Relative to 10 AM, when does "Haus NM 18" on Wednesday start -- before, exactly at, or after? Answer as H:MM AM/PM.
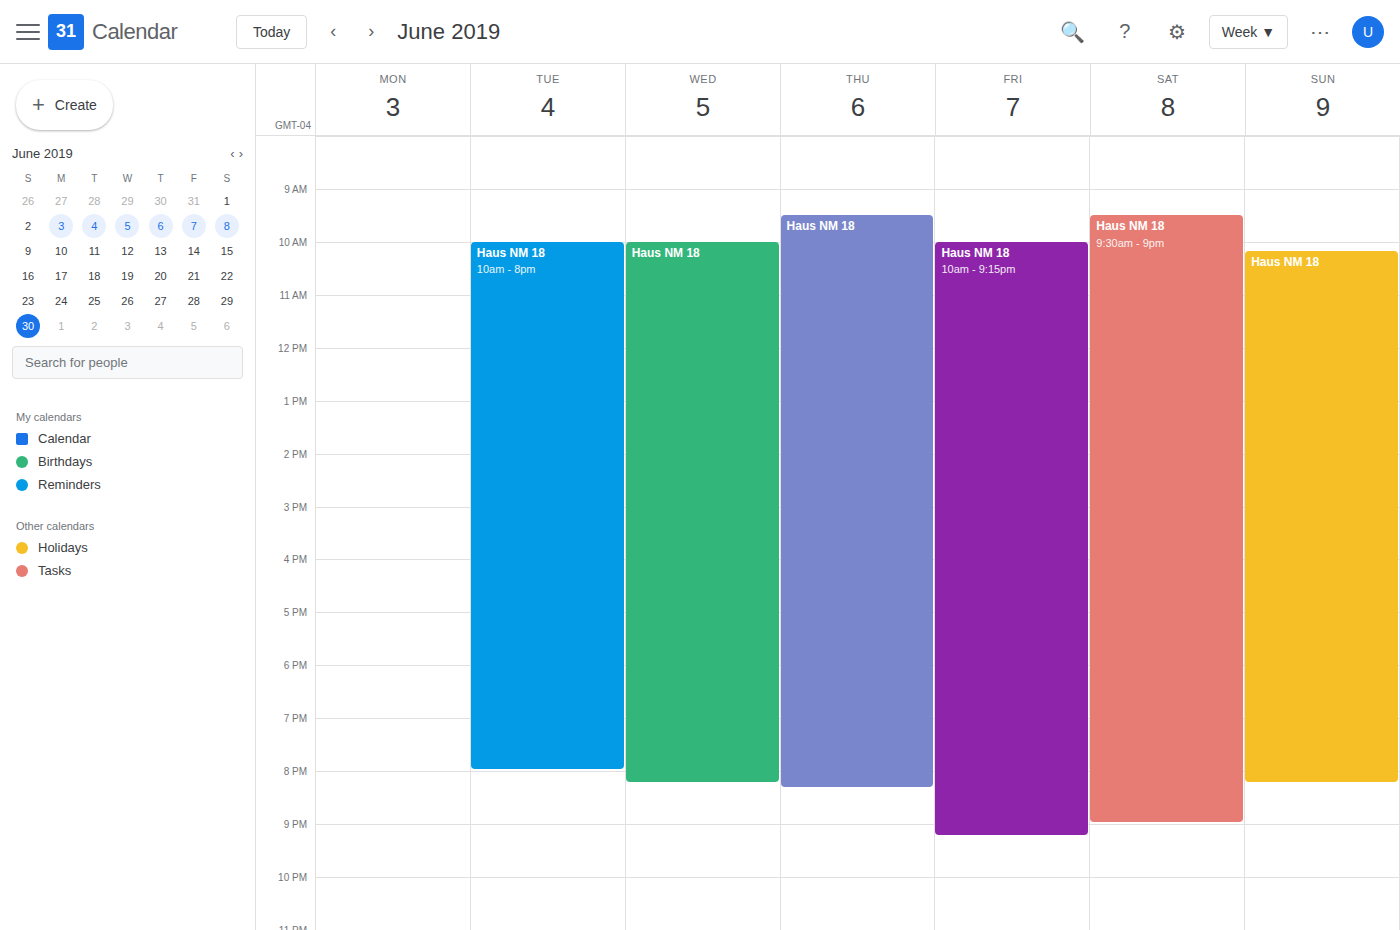
10:00 AM -- exactly at 10 AM, on the 10 AM line.